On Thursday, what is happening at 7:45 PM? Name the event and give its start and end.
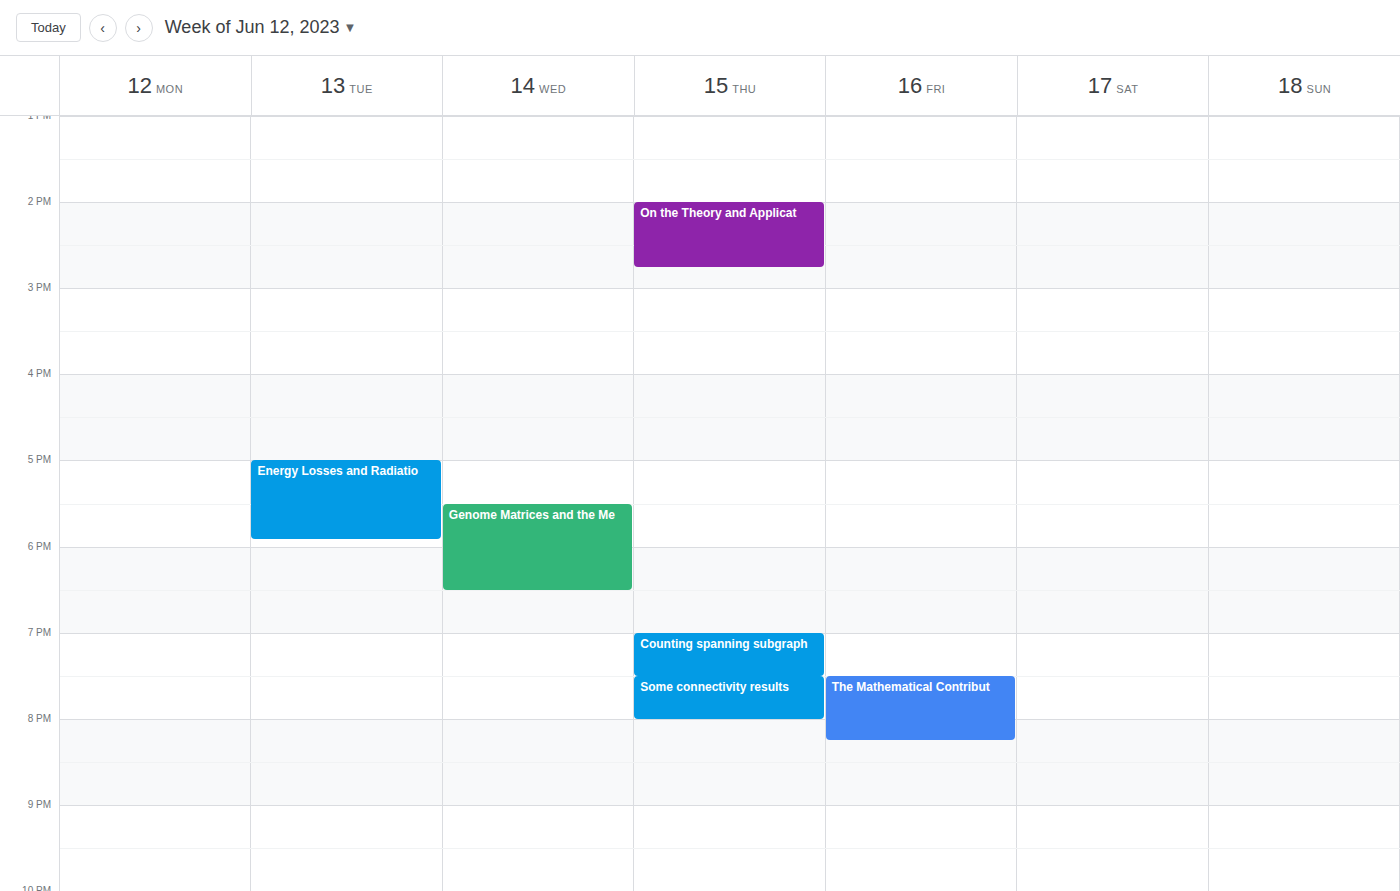
"Some connectivity results", 7:30 PM to 8:00 PM